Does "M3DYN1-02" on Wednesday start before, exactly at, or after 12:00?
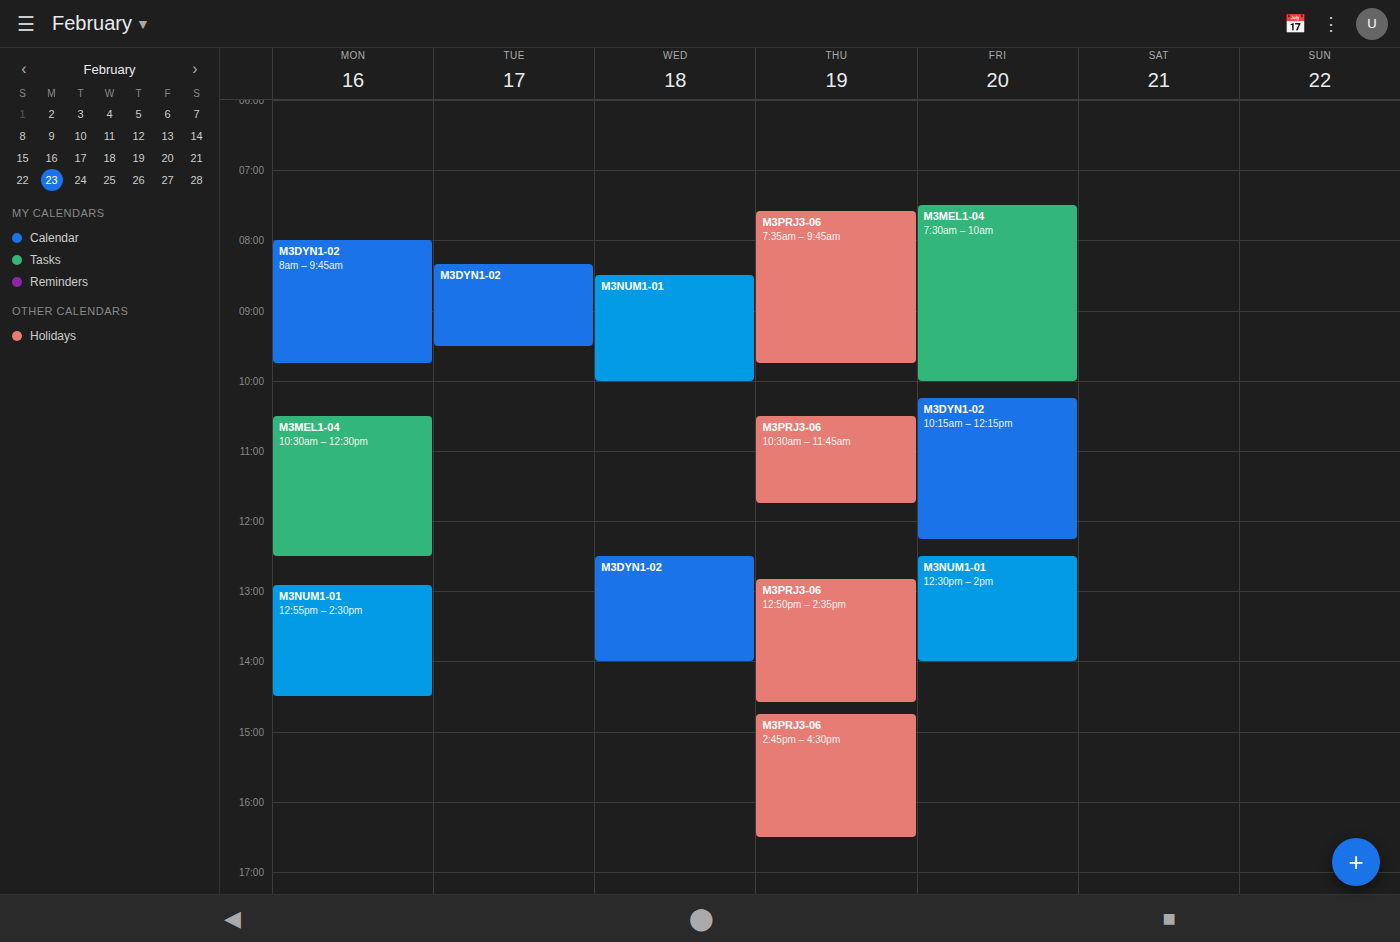
12:30 -- after 12:00, 30 minutes below the 12:00 line.